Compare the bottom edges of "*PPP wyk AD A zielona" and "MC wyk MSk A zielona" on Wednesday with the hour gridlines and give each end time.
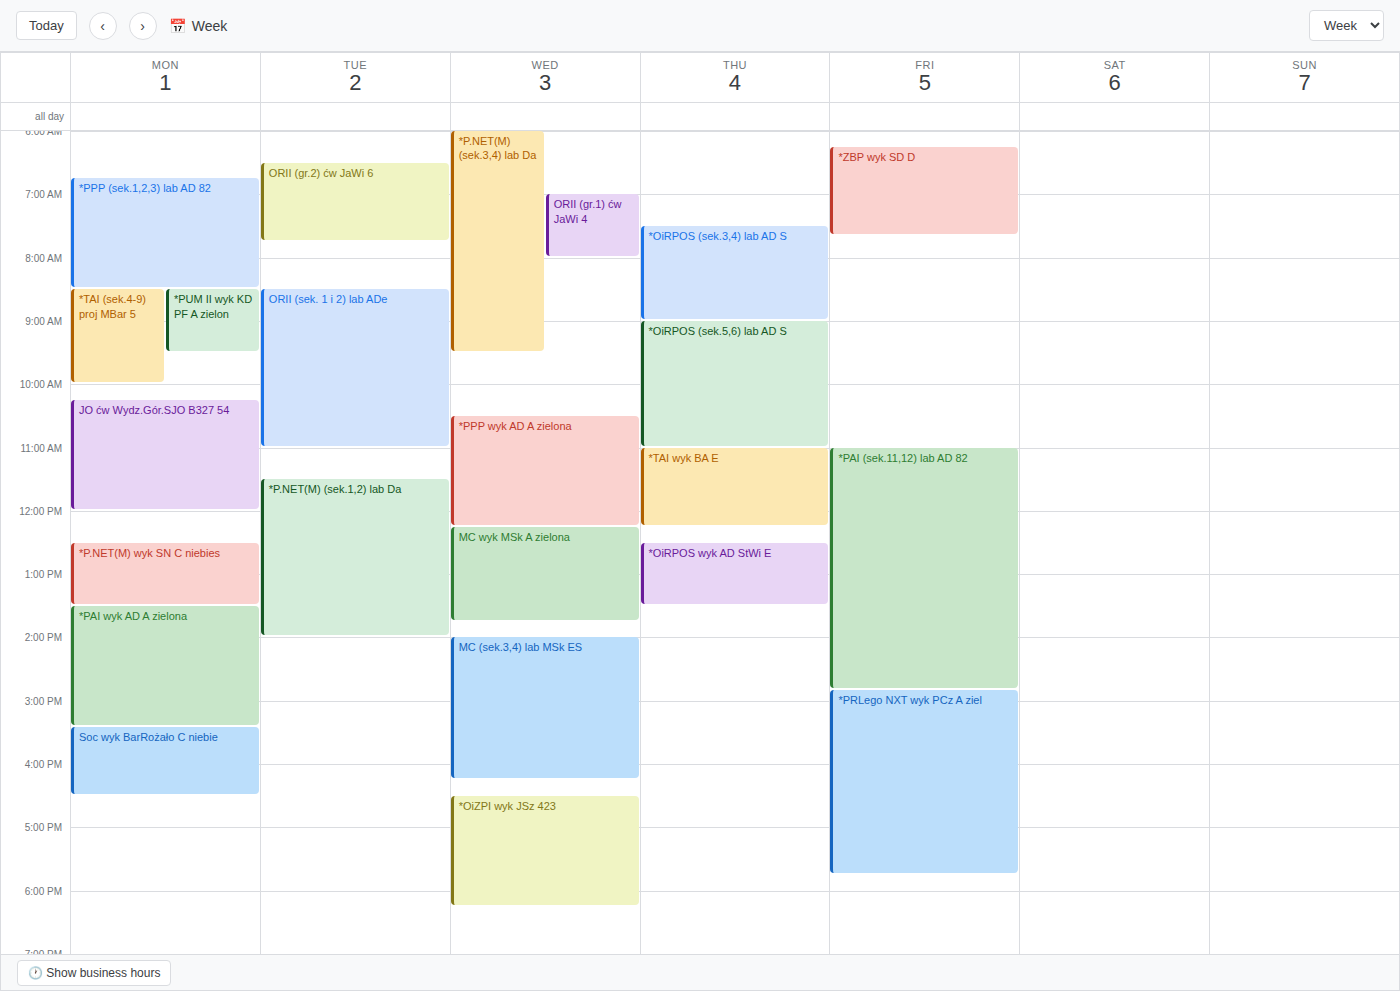
"*PPP wyk AD A zielona": 12:15 PM, neither: a quarter of the way from the 12 PM line to the 1 PM line. "MC wyk MSk A zielona": 1:45 PM, neither: three quarters of the way from the 1 PM line to the 2 PM line.